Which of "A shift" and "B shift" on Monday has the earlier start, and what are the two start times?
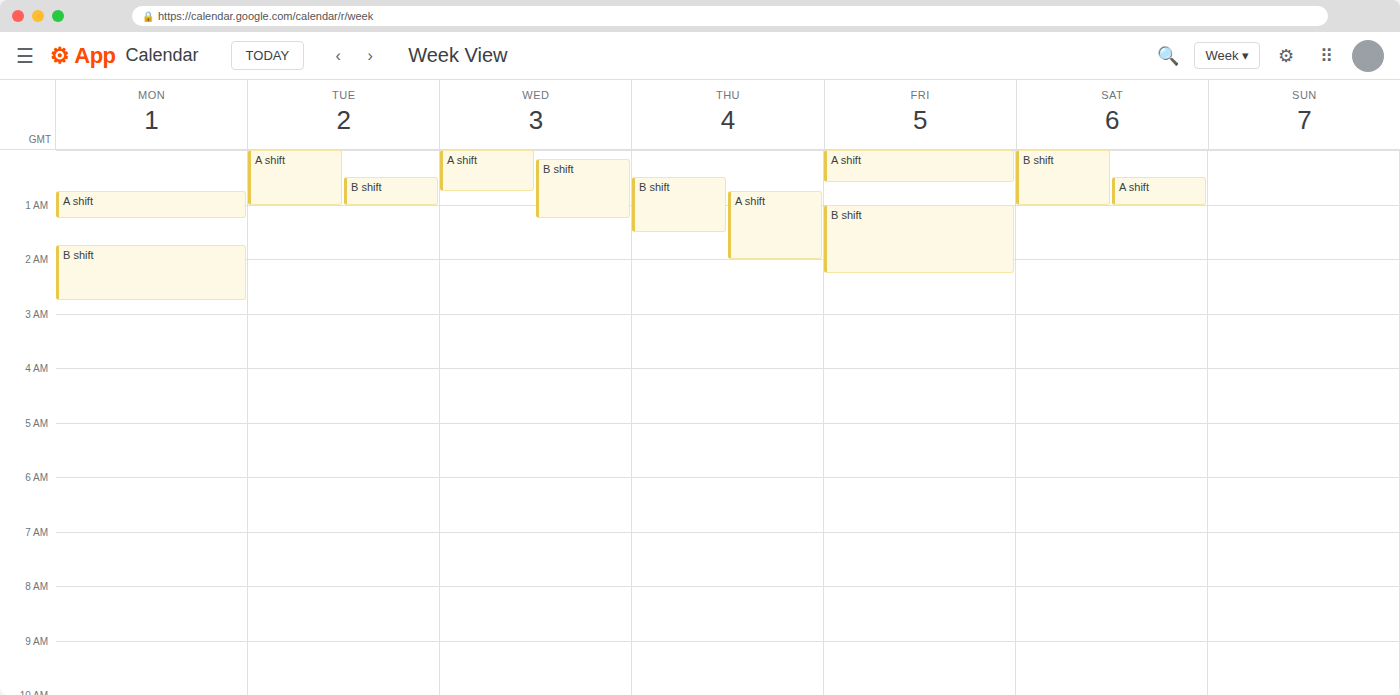
"A shift" 00:45; "B shift" 01:45.